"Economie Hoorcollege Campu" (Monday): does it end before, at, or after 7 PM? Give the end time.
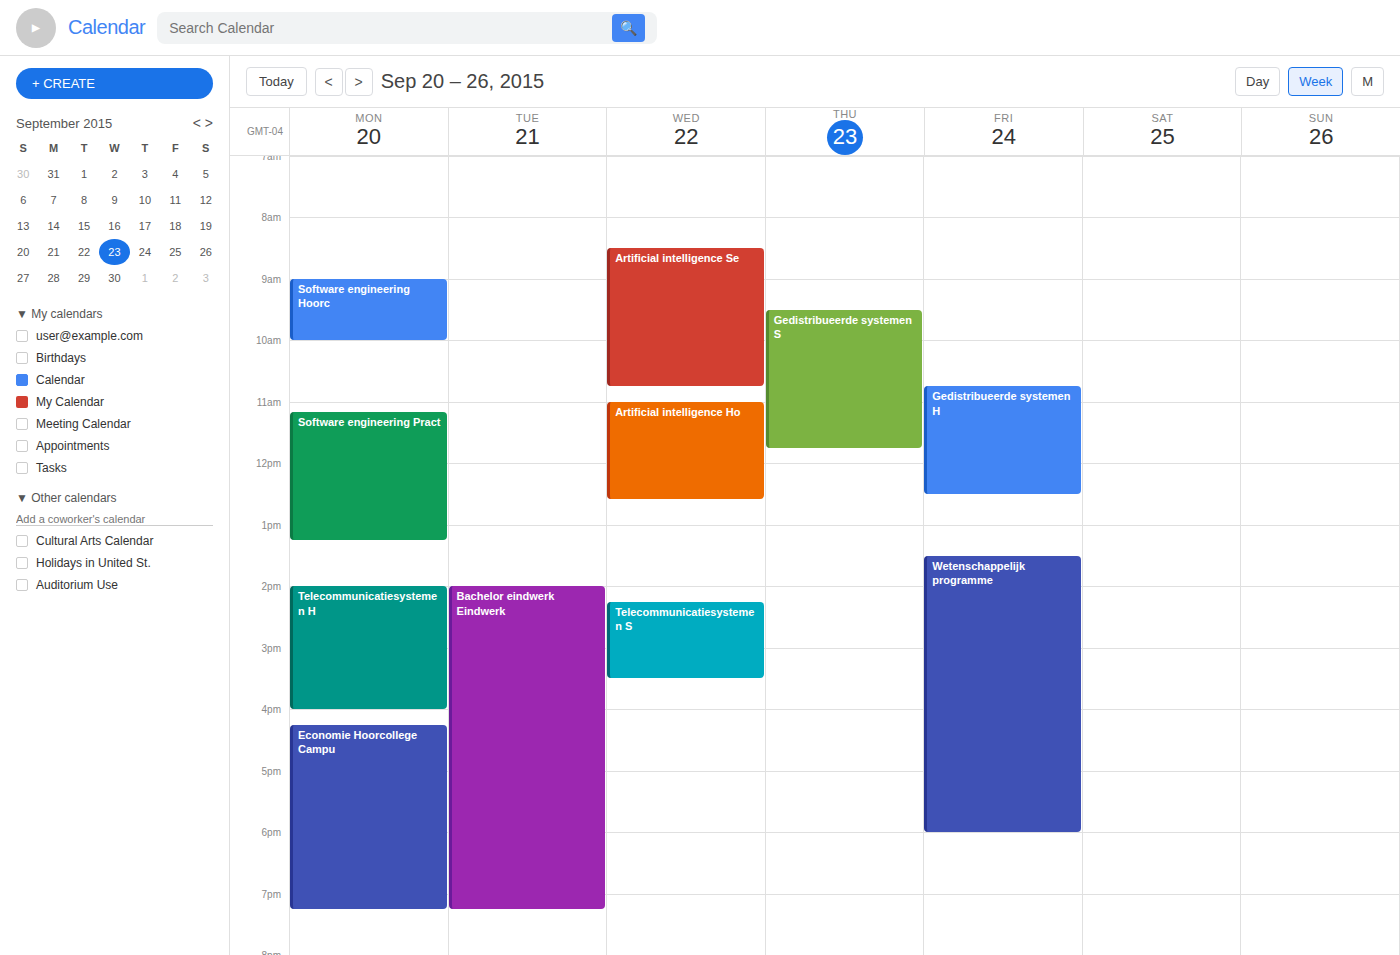
7:15 PM -- after 7 PM, 15 minutes below the 7 PM line.